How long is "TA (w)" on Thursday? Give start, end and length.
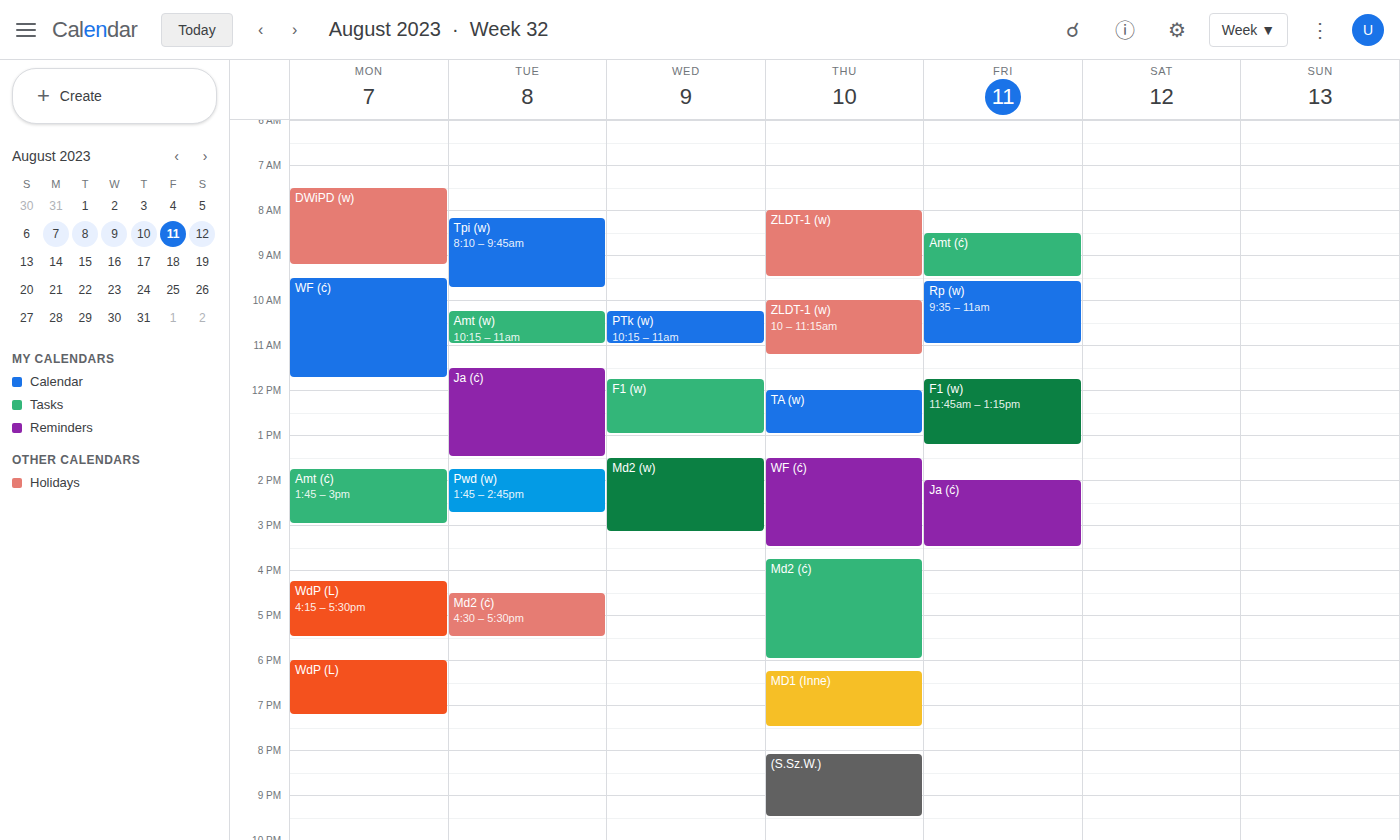
12:00 to 13:00, 1 hour